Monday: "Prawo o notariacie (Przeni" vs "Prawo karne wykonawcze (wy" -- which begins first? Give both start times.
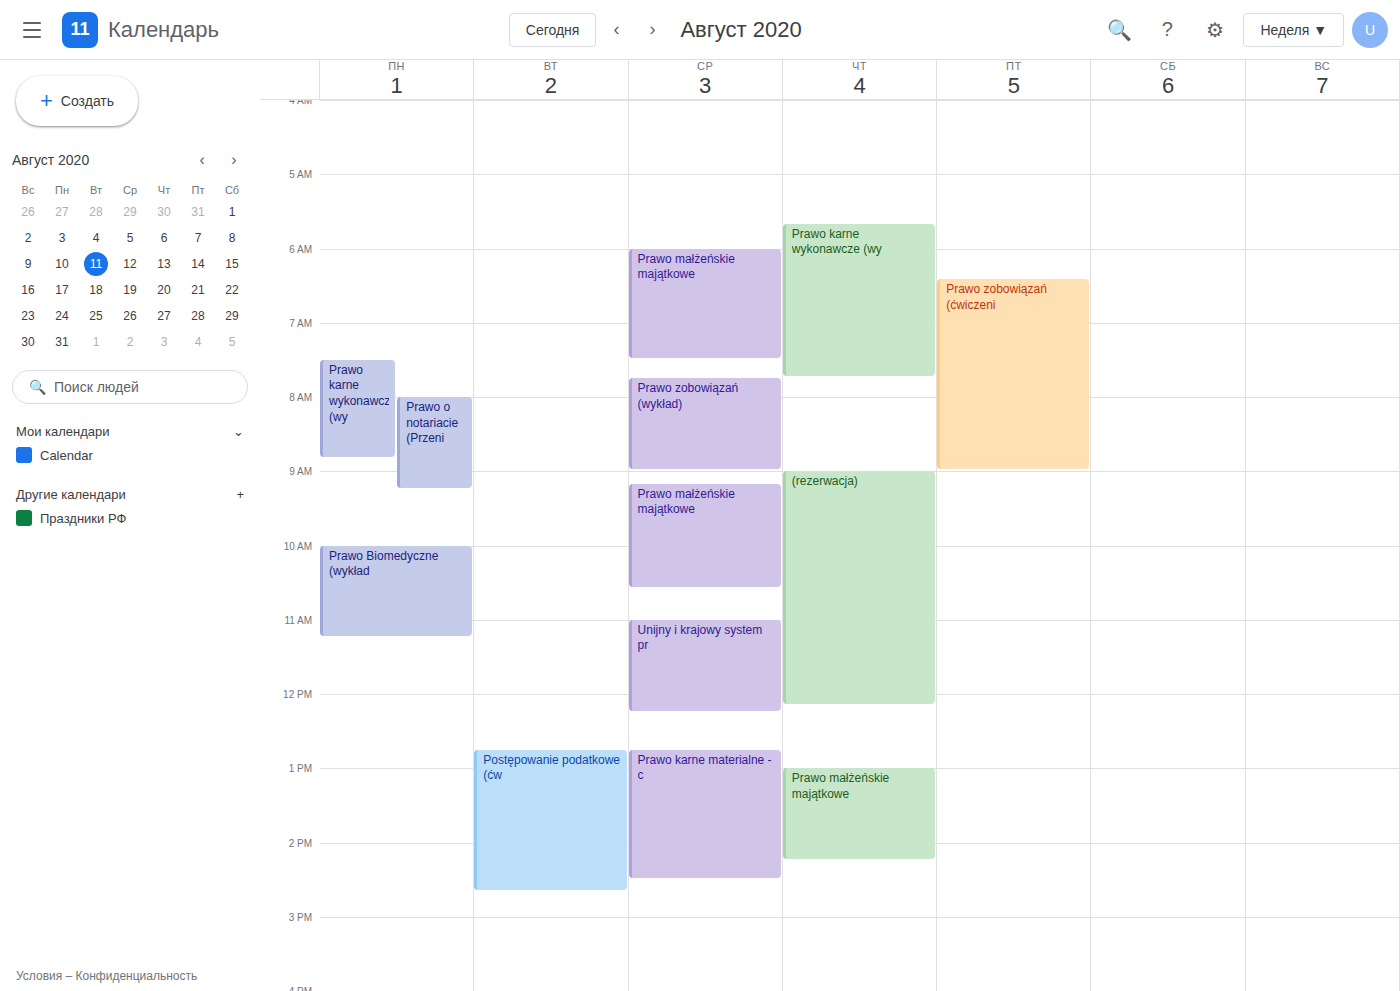
"Prawo karne wykonawcze (wy" 7:30 AM; "Prawo o notariacie (Przeni" 8:00 AM.